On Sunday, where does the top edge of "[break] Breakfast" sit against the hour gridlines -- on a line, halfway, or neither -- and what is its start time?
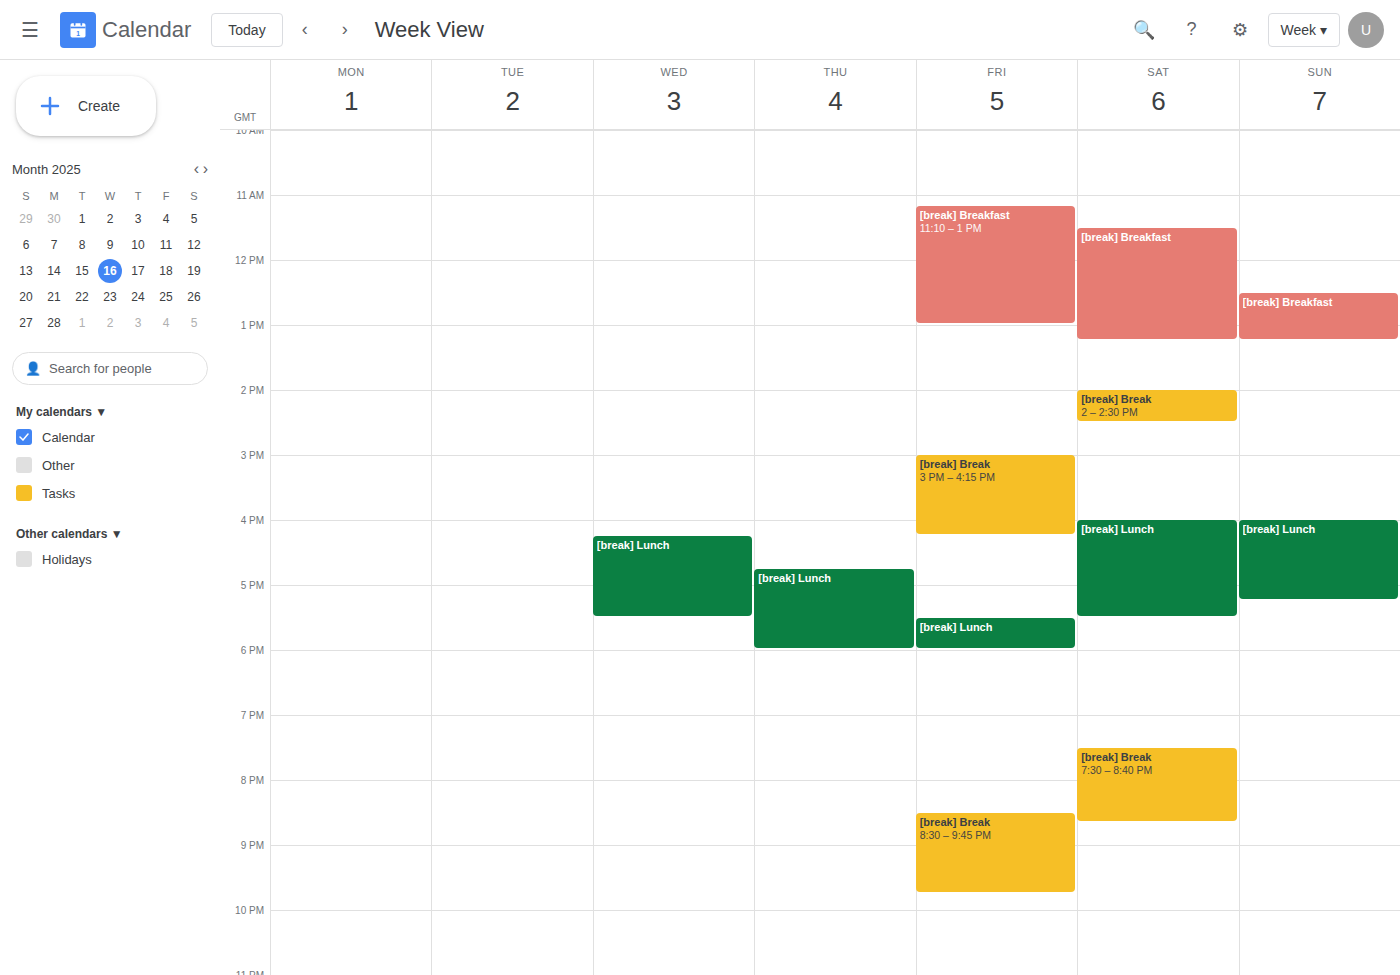
12:30 PM -- halfway between the 12 PM and 1 PM lines.